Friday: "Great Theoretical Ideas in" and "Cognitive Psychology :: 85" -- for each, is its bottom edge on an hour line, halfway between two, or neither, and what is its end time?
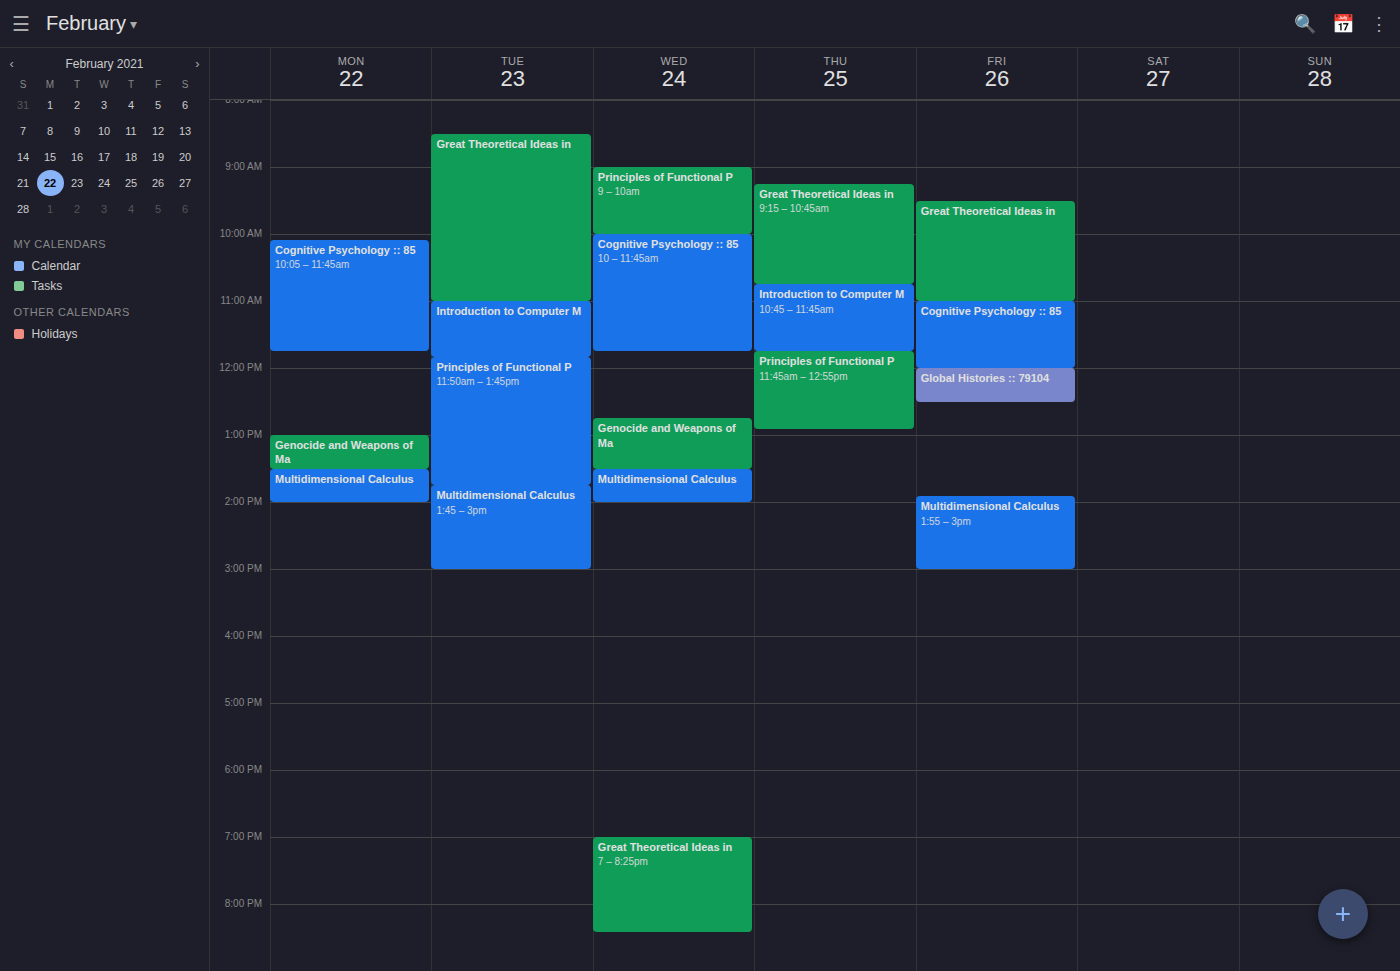
"Great Theoretical Ideas in": 11:00, exactly on the 11:00 line. "Cognitive Psychology :: 85": 12:00, exactly on the 12:00 line.